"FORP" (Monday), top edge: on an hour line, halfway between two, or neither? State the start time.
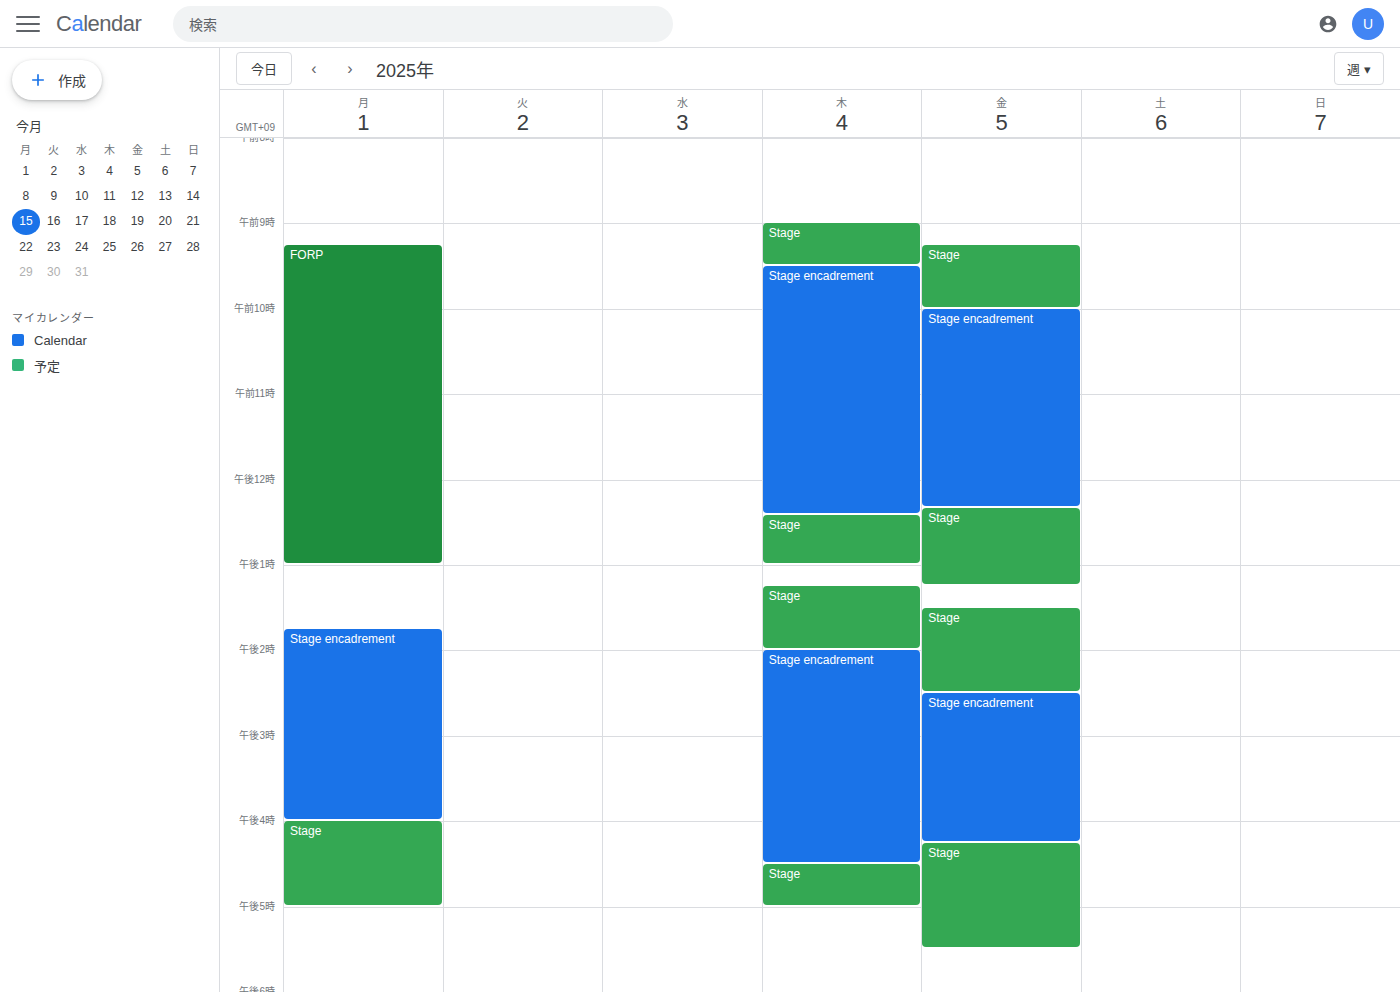
9:15 AM -- neither: a quarter of the way from the 9 AM line to the 10 AM line.